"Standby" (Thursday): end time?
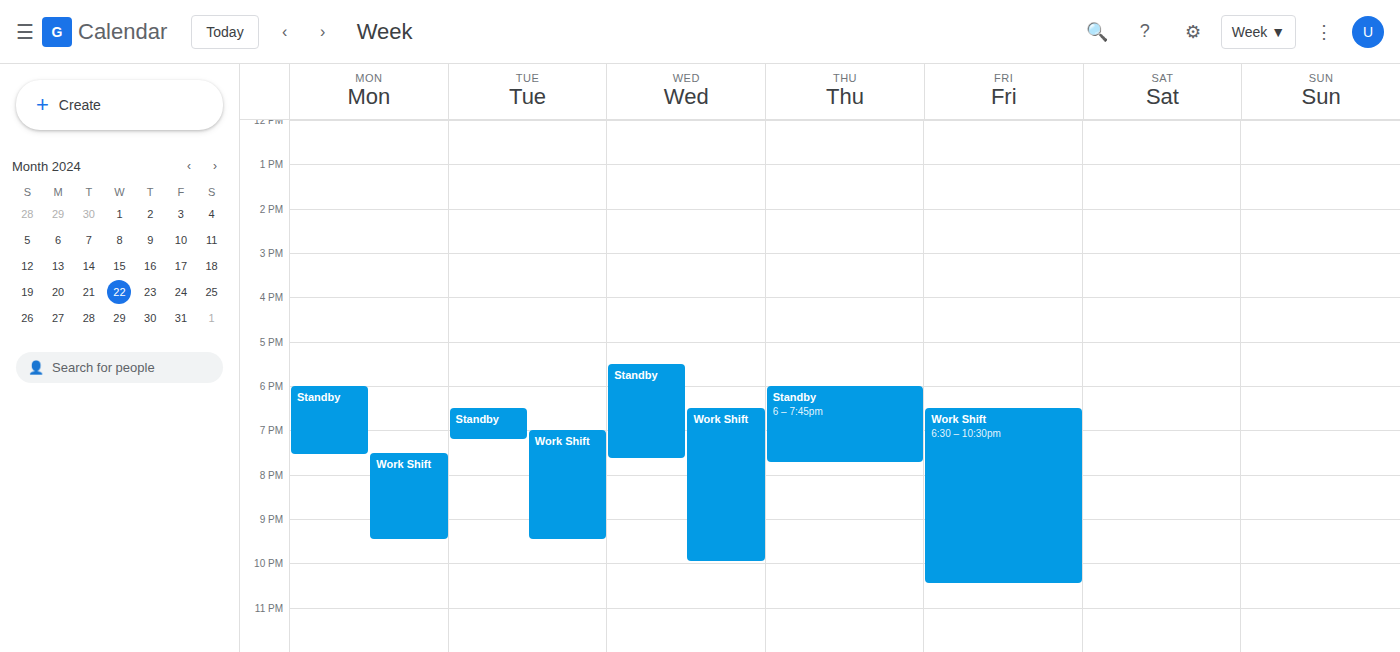
7:45 PM